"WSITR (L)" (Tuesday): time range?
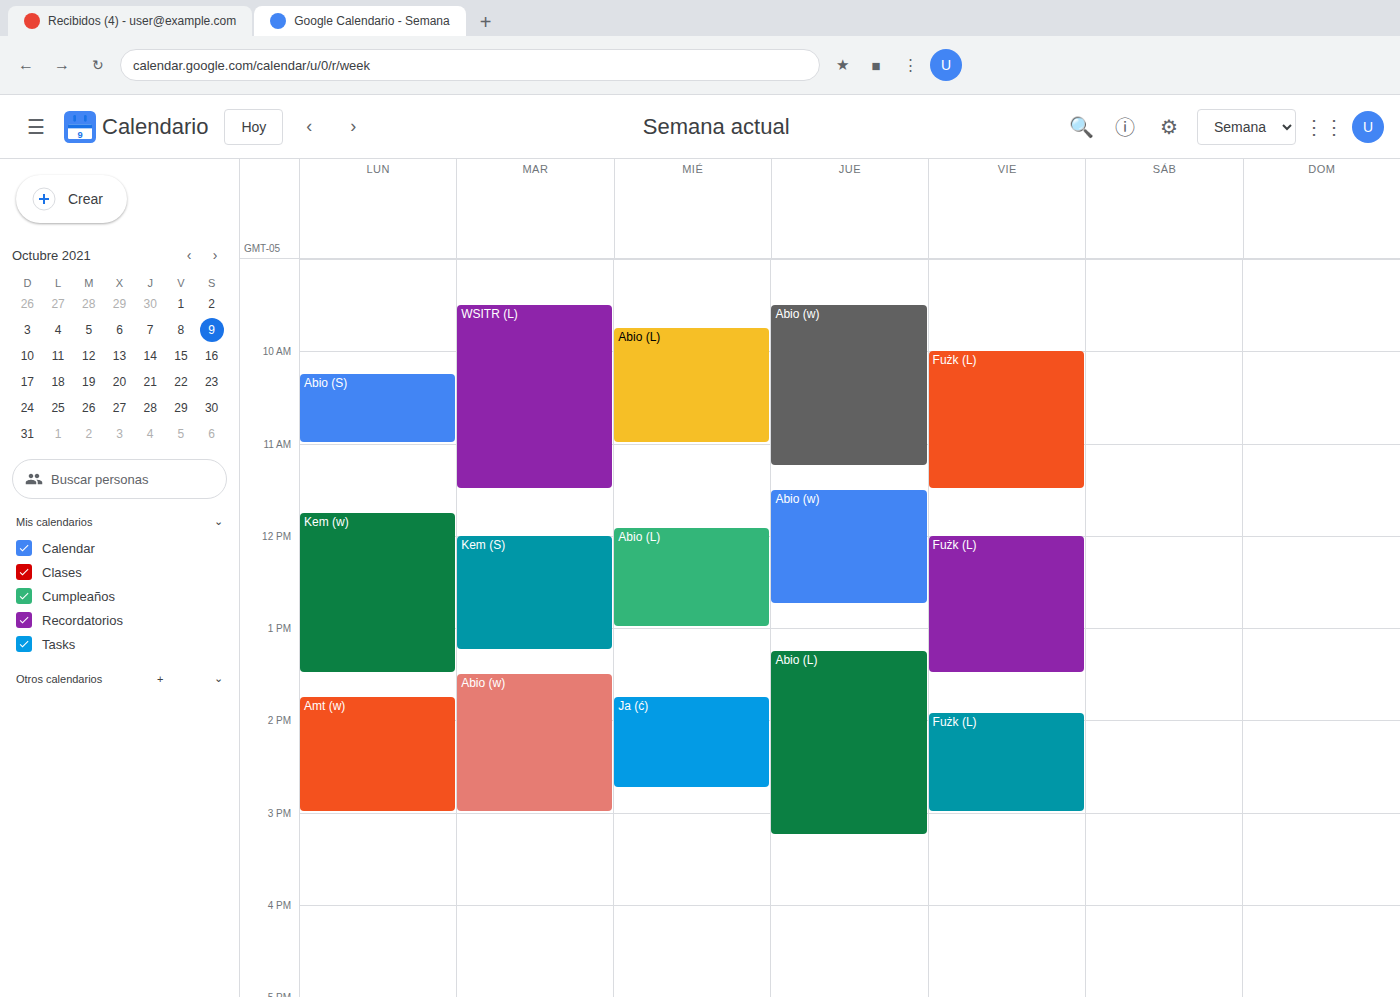
9:30 AM to 11:30 AM